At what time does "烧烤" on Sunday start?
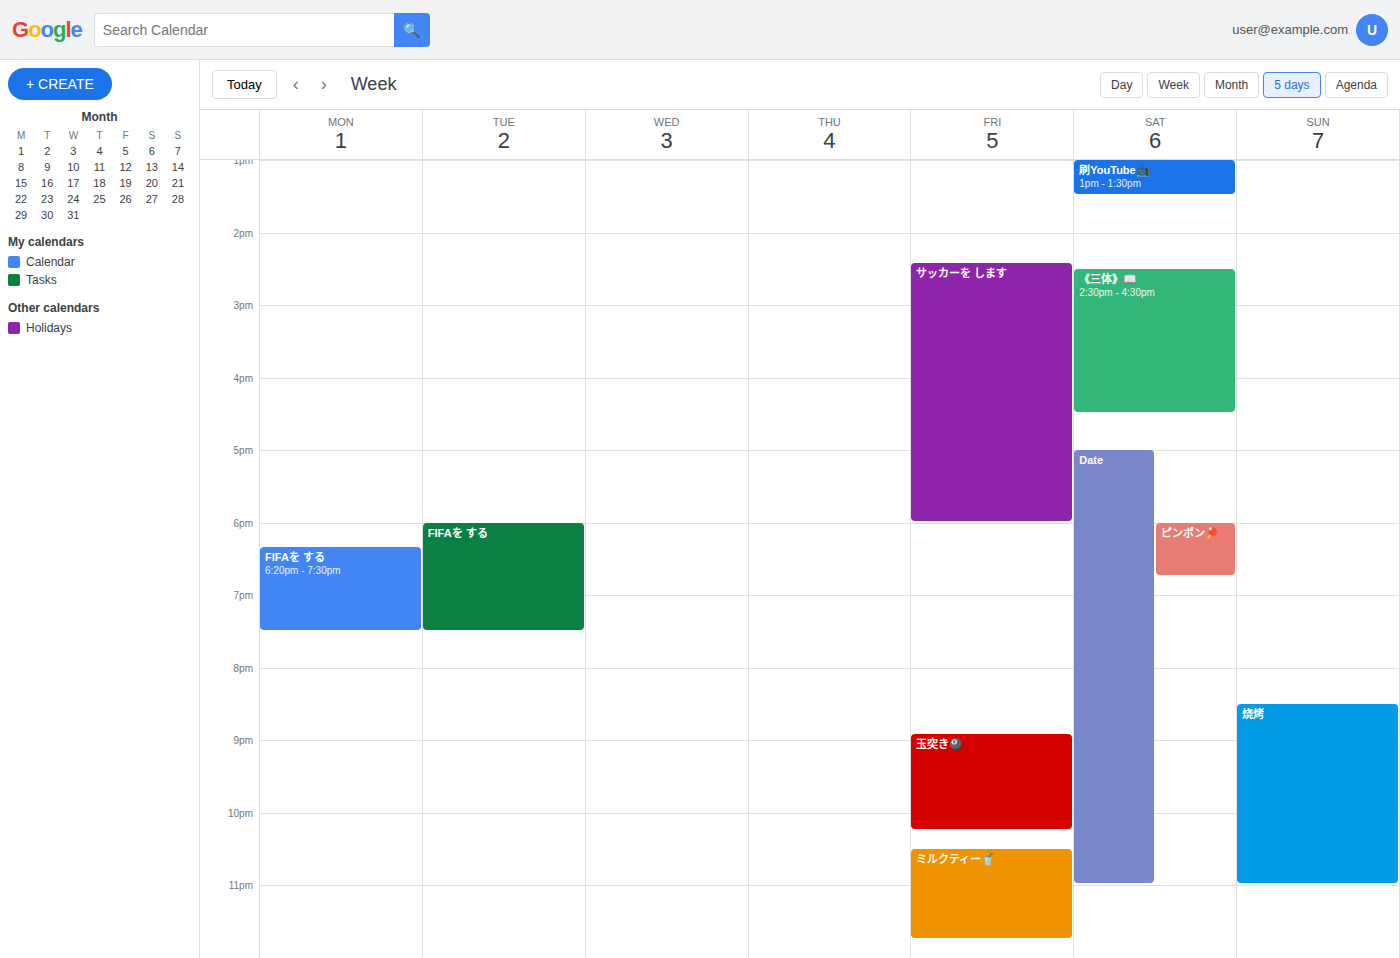
8:30 PM